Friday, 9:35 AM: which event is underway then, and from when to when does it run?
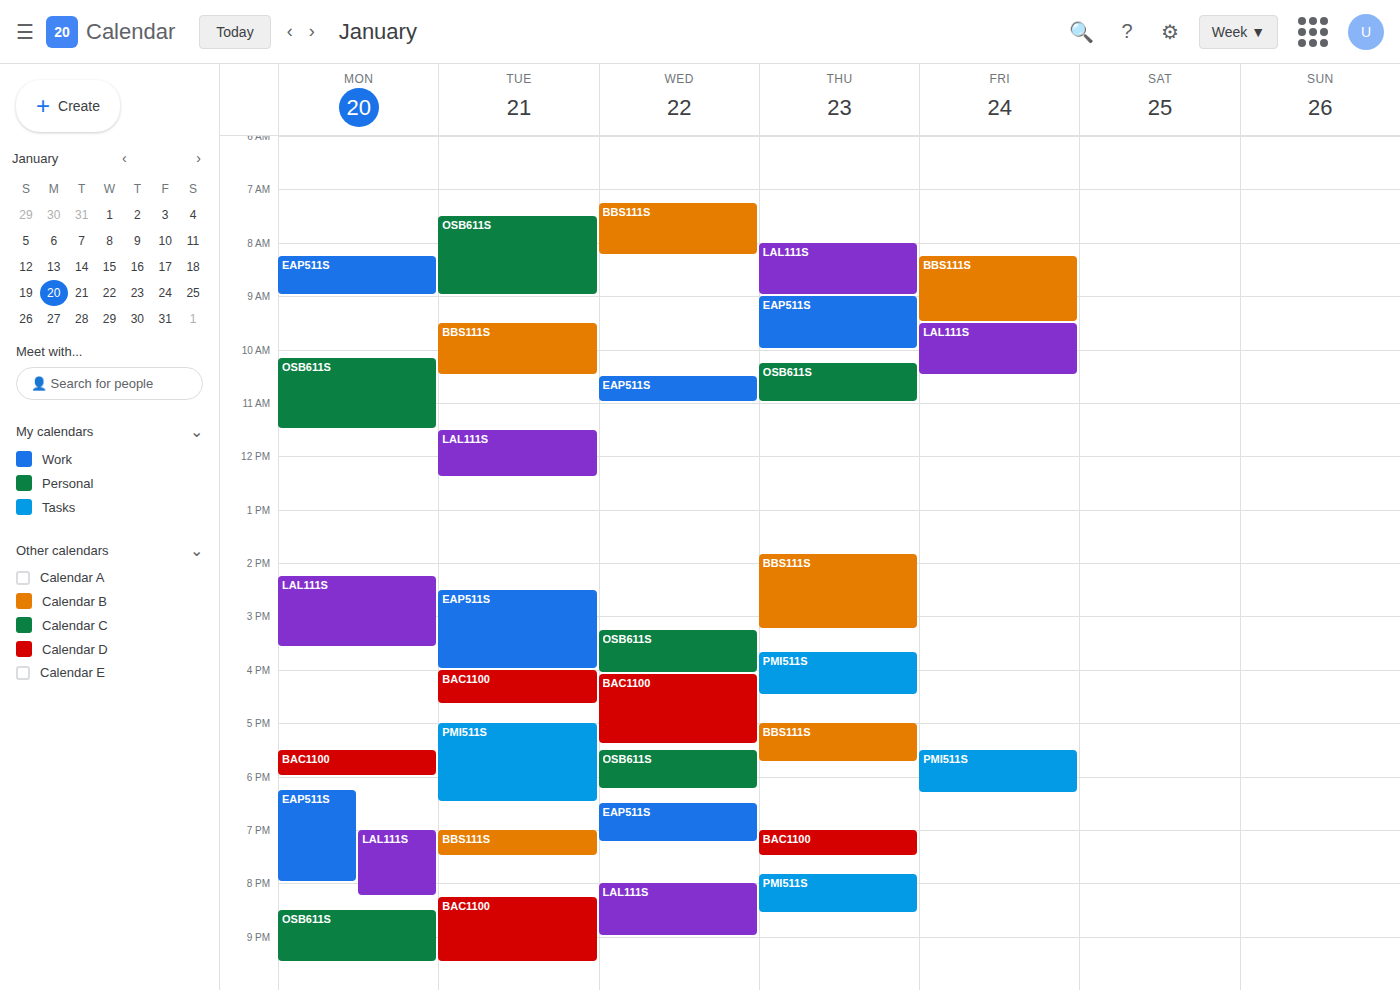
"LAL111S", 9:30 AM to 10:30 AM